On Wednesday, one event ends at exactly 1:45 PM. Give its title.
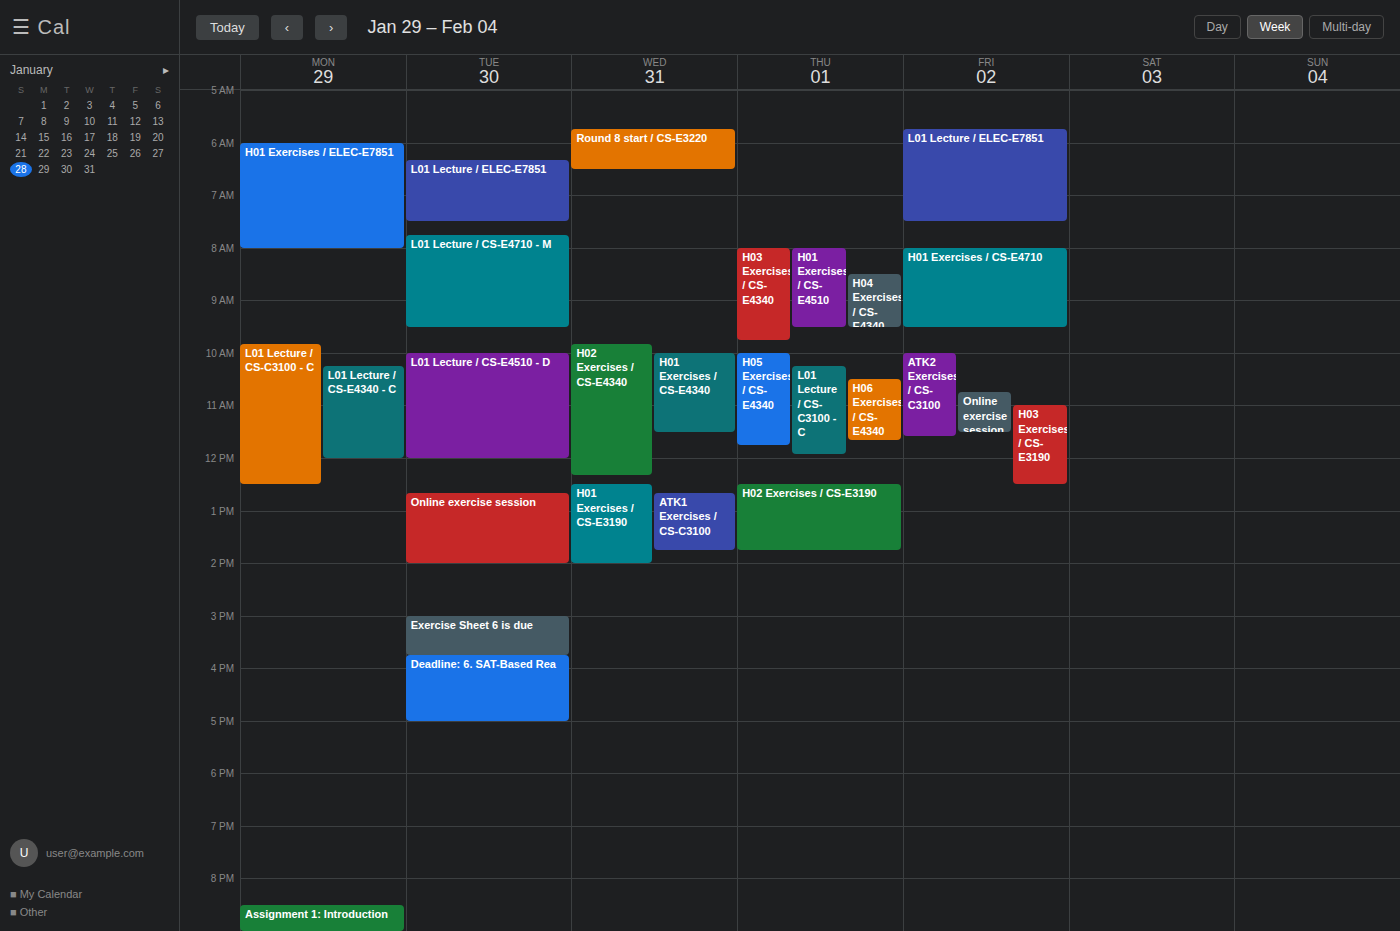
"ATK1 Exercises / CS-C3100"